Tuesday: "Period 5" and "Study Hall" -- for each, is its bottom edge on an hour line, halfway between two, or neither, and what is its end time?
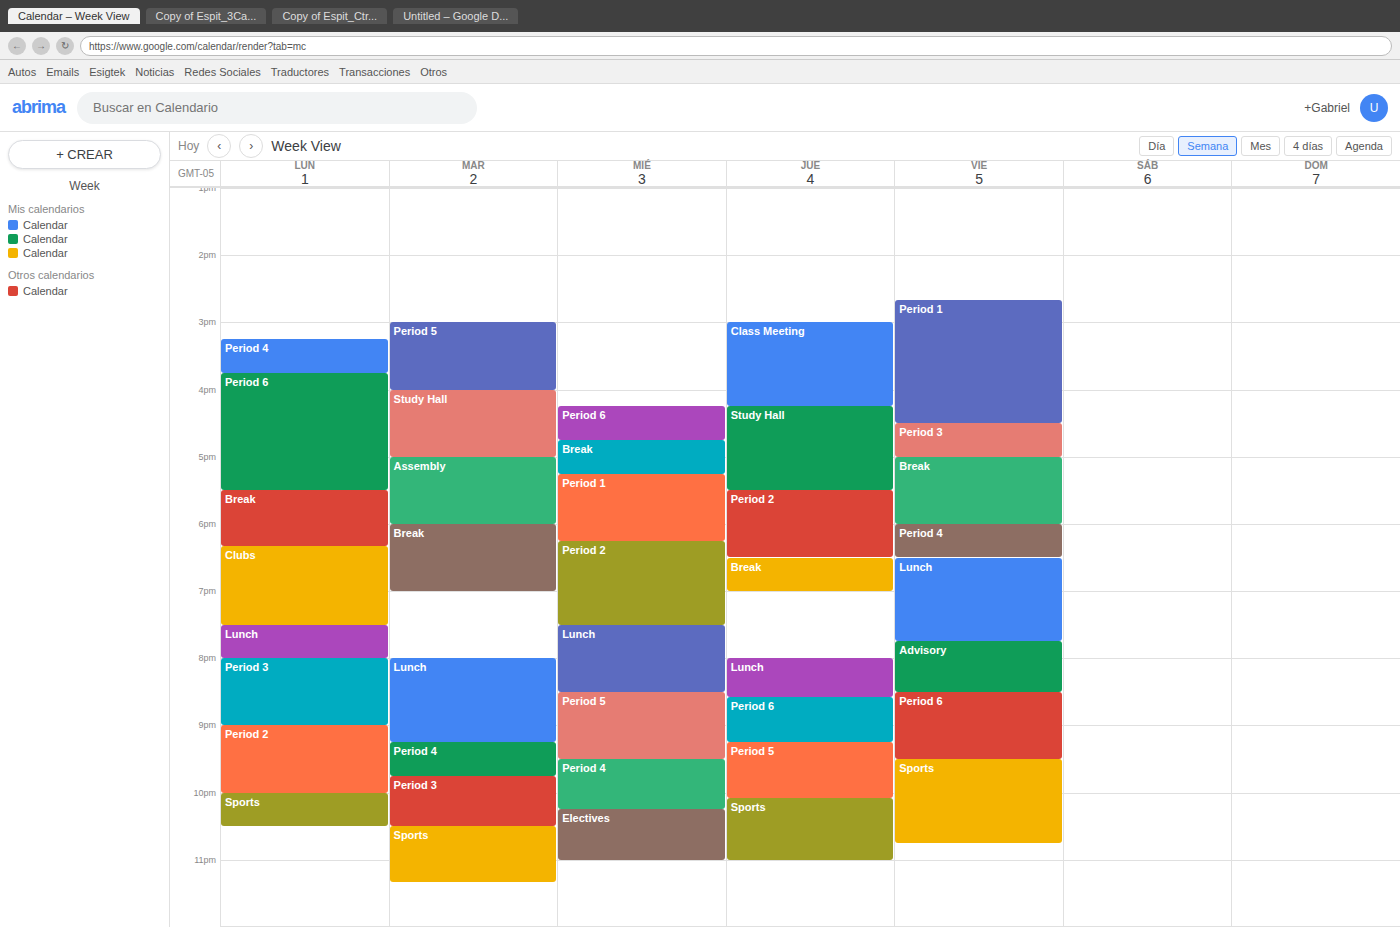
"Period 5": 4:00 PM, exactly on the 4 PM line. "Study Hall": 5:00 PM, exactly on the 5 PM line.